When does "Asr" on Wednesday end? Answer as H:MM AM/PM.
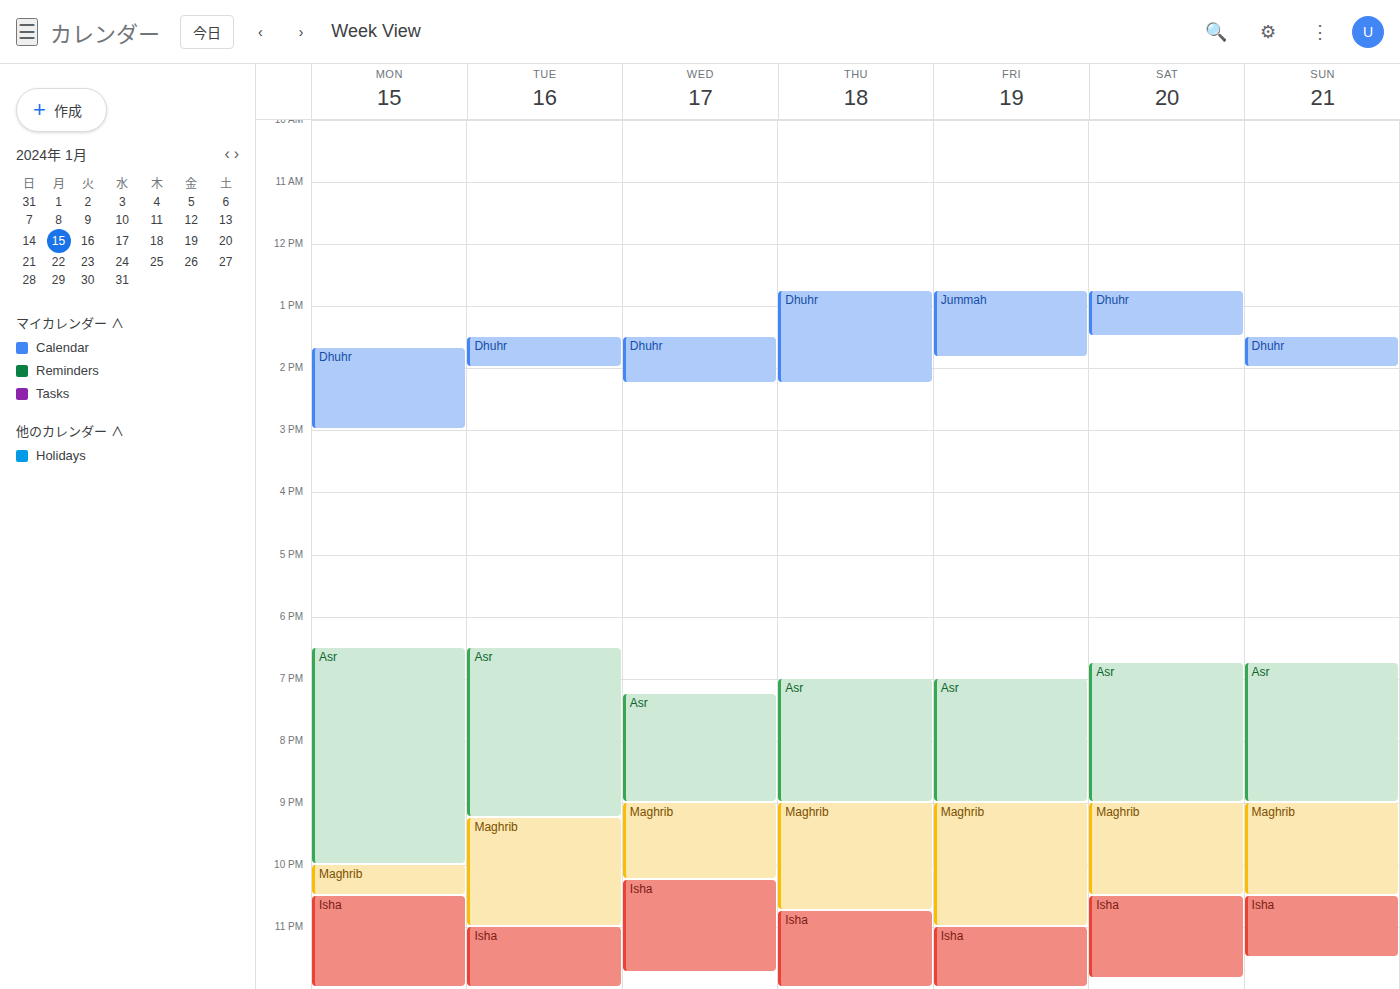
9:00 PM